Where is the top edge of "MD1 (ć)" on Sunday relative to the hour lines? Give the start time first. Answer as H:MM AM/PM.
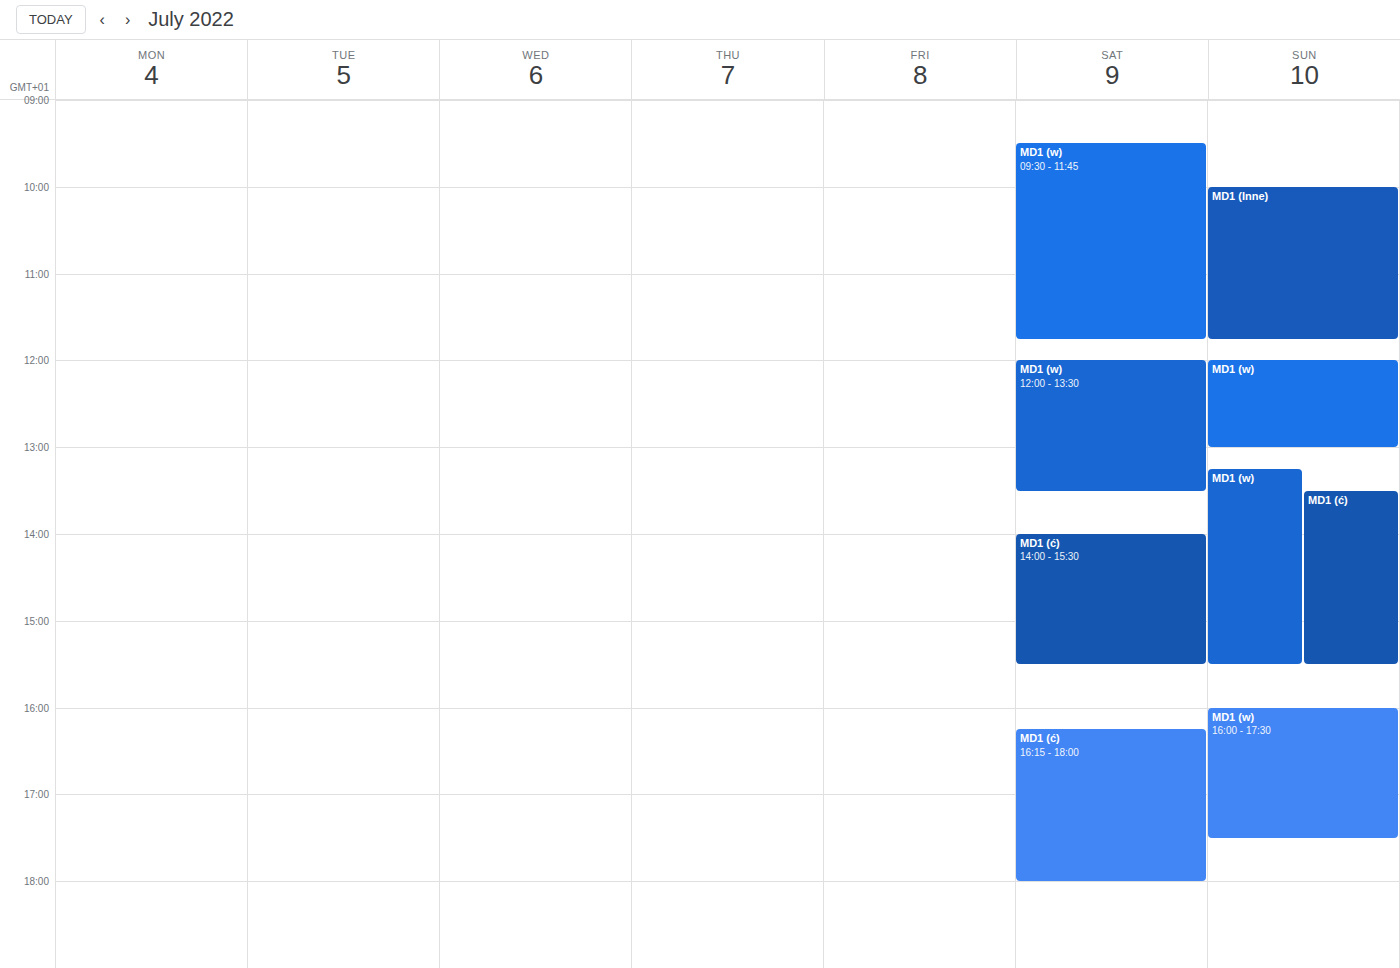
1:30 PM -- halfway between the 1 PM and 2 PM lines.